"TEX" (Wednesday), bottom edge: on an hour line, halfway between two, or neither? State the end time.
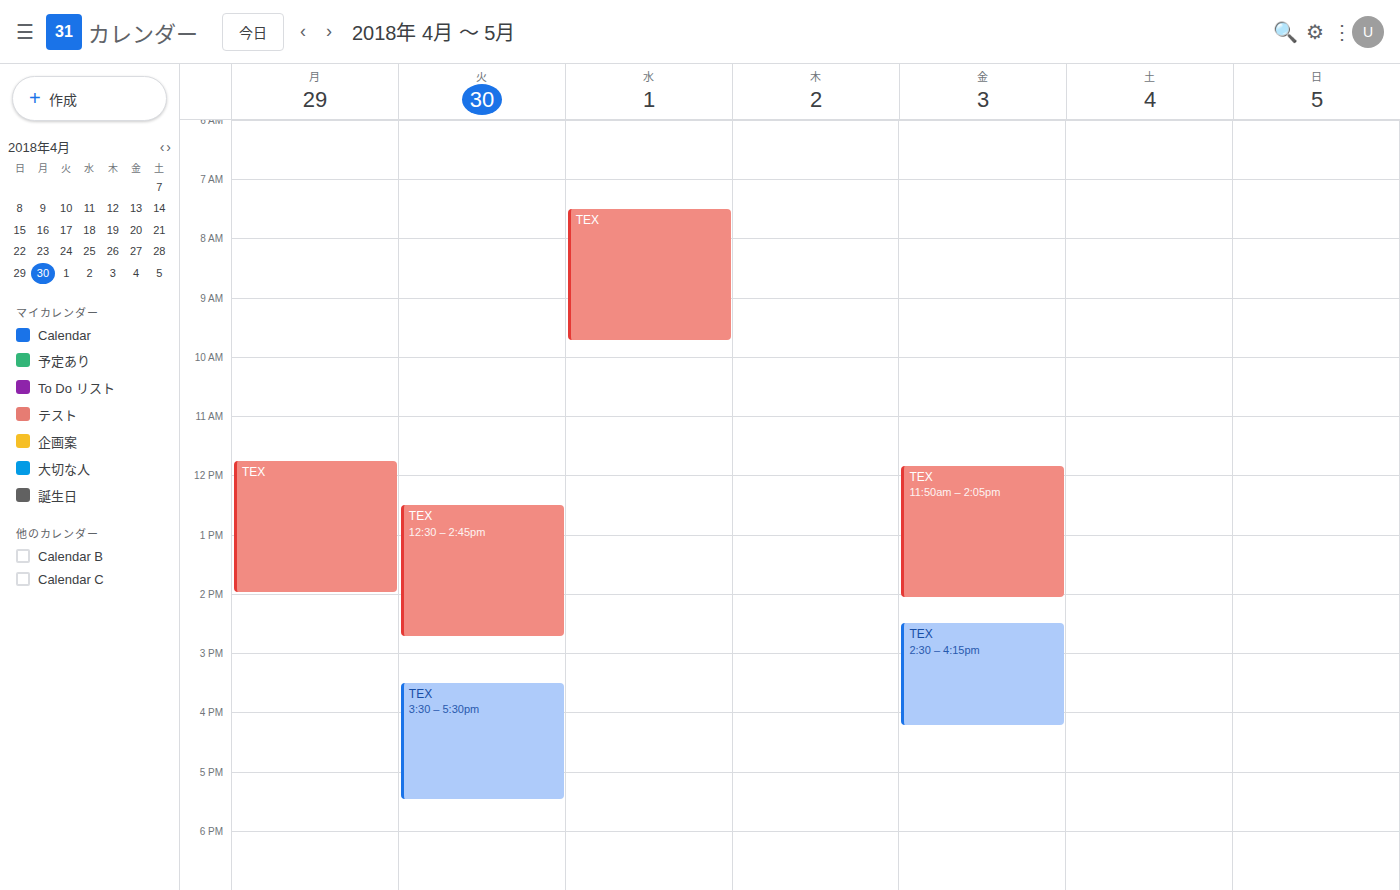
9:45 AM -- neither: three quarters of the way from the 9 AM line to the 10 AM line.